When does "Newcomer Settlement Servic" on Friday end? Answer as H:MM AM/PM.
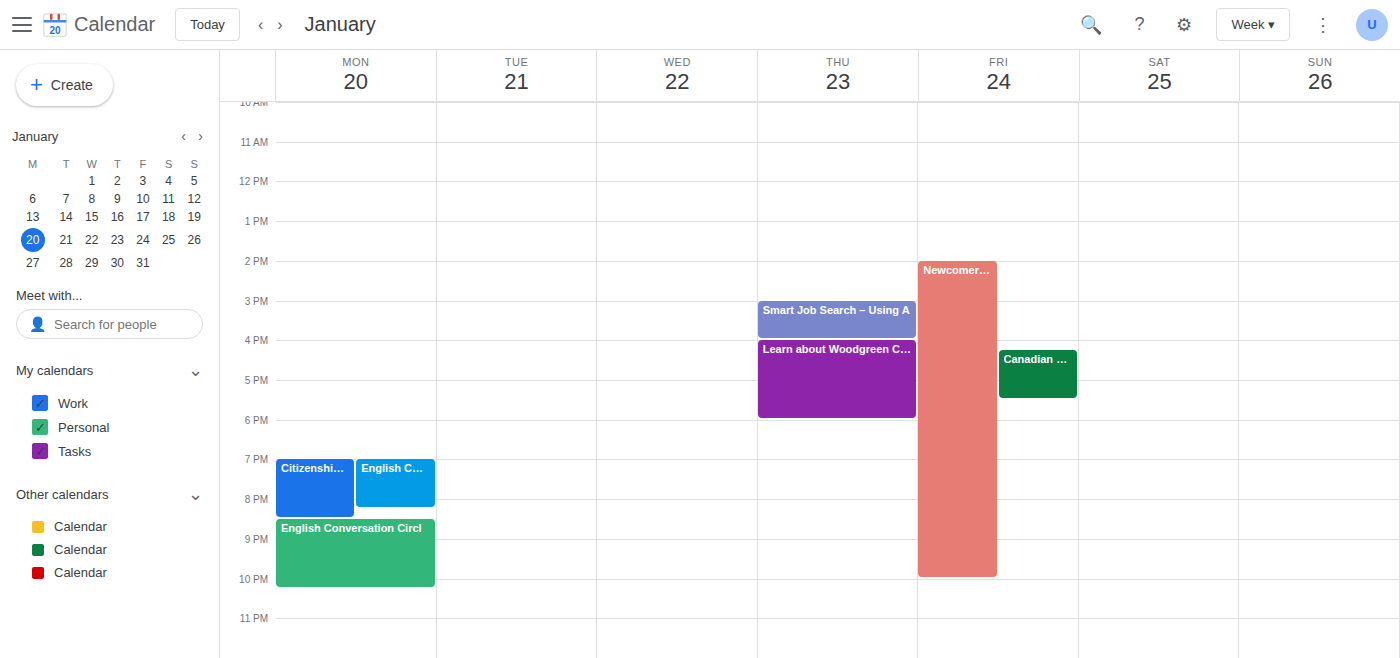
10:00 PM